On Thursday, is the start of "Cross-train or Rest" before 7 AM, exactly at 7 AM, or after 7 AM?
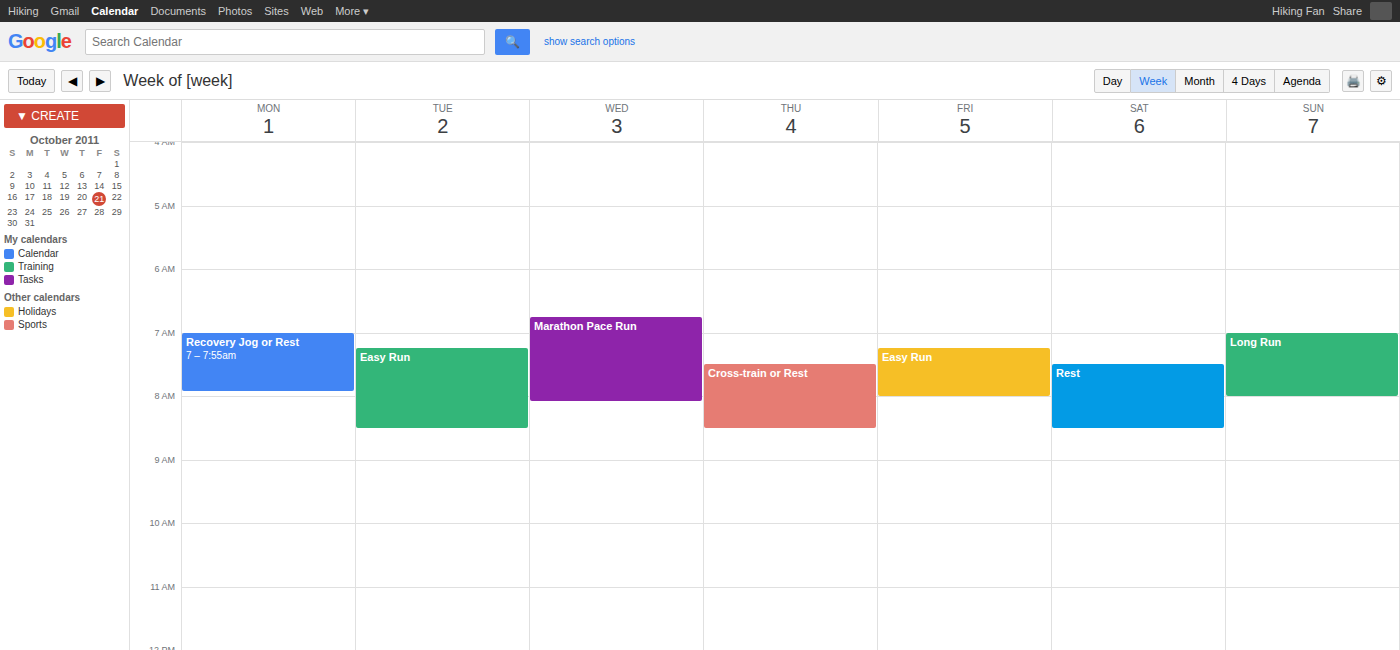
7:30 AM -- after 7 AM, 30 minutes below the 7 AM line.